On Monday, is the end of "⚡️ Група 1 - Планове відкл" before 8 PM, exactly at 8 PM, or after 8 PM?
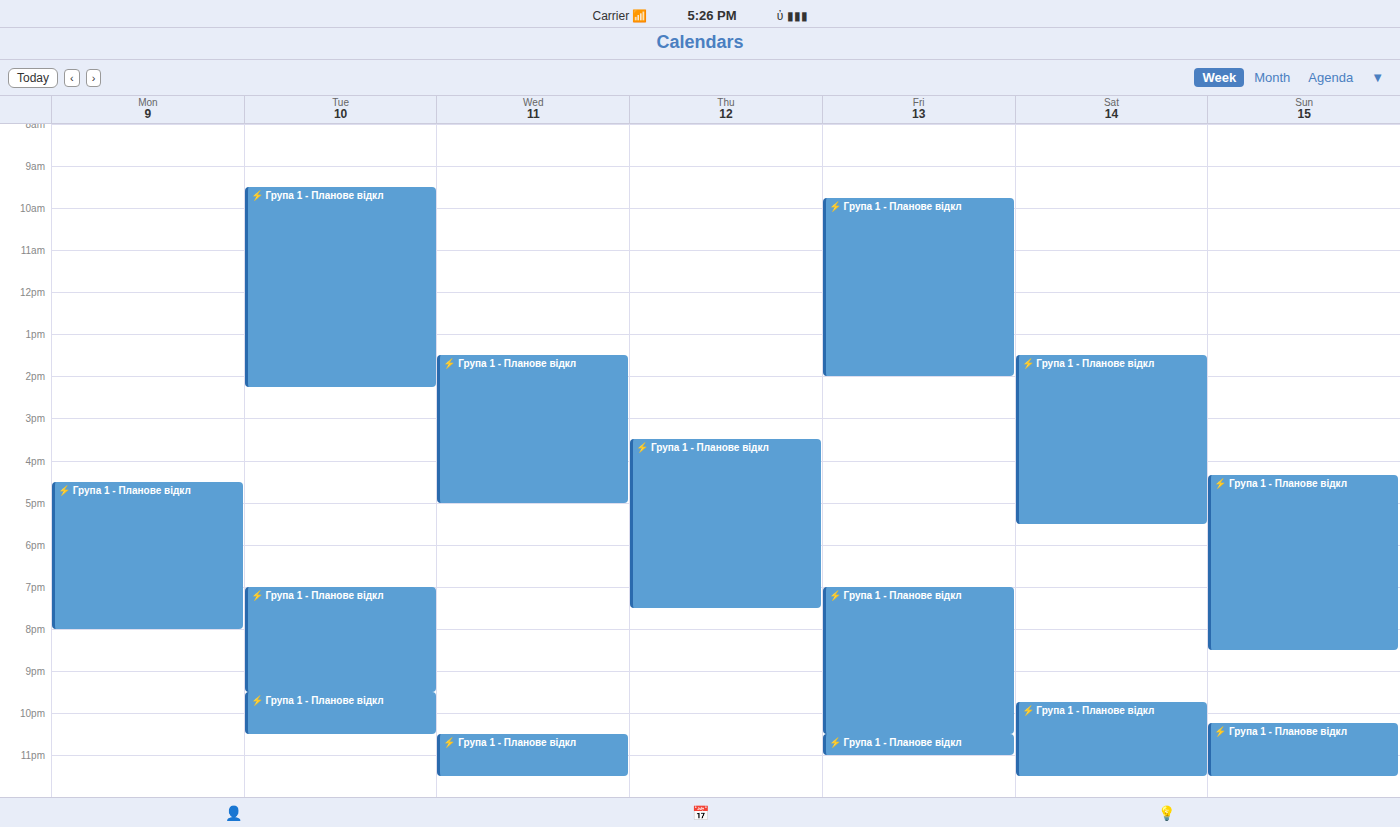
8:00 PM -- exactly at 8 PM, on the 8 PM line.